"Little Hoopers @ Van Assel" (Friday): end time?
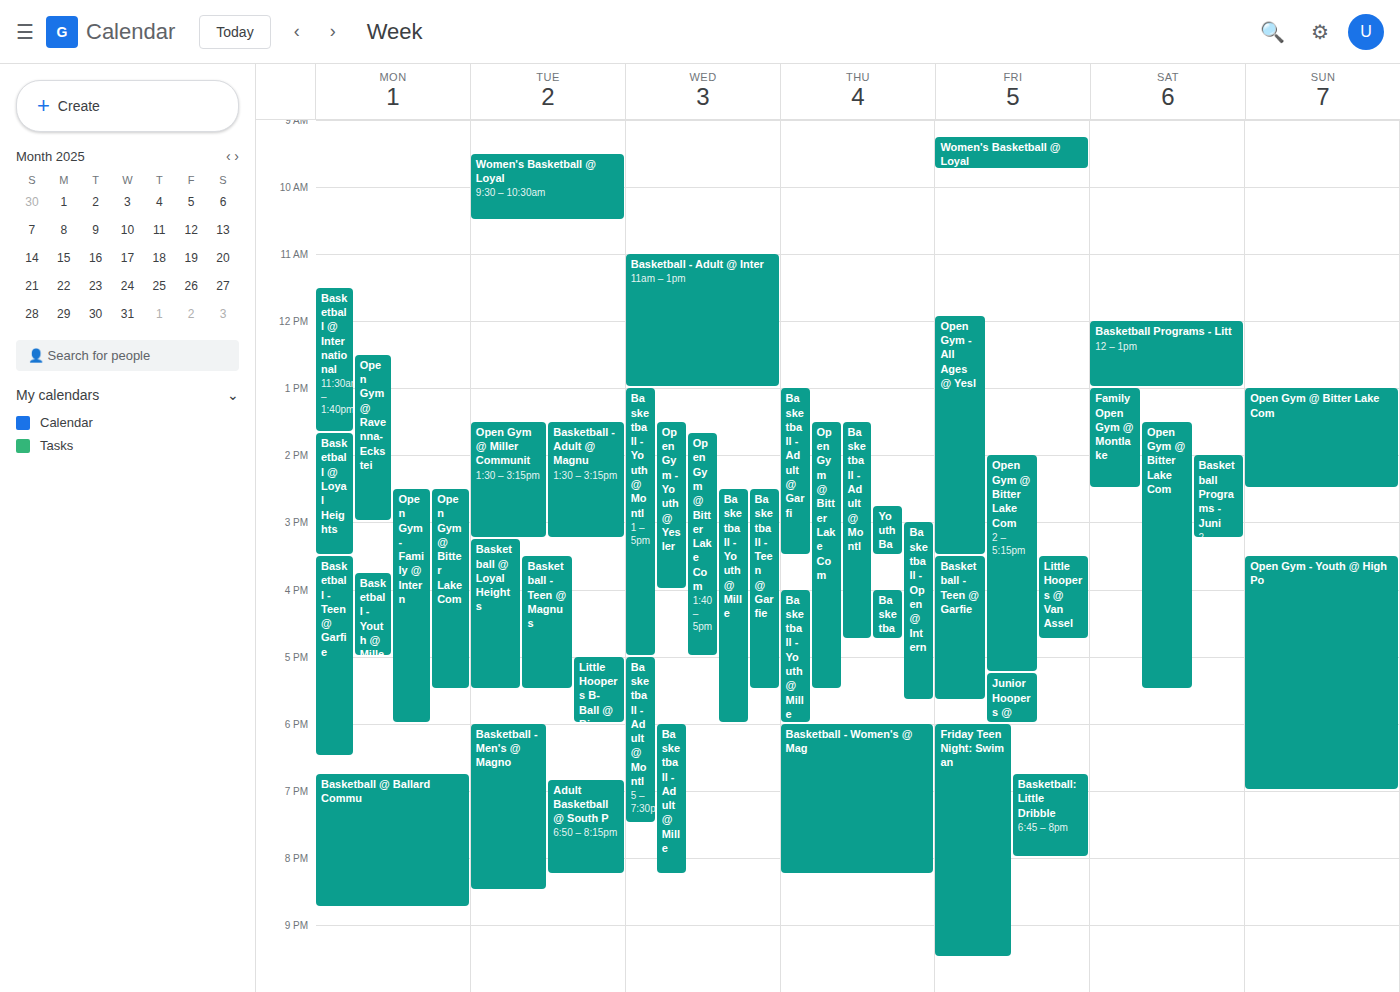
4:45 PM